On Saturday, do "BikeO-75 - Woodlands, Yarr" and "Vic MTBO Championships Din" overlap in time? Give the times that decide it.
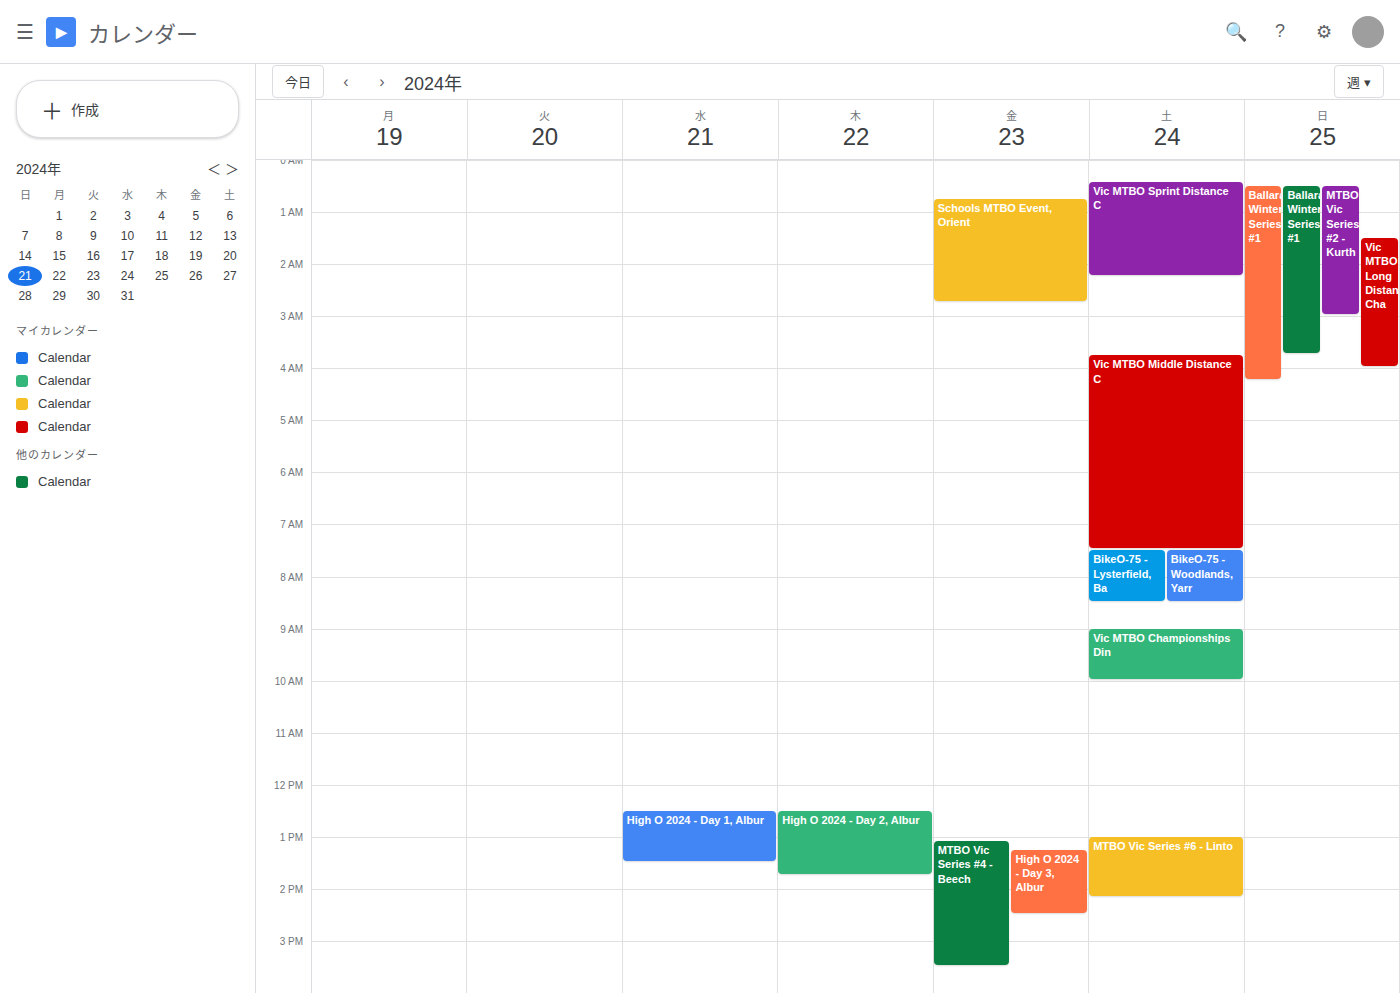
"BikeO-75 - Woodlands, Yarr" ends at 8:30 AM and "Vic MTBO Championships Din" starts at 9:00 AM -- no overlap.